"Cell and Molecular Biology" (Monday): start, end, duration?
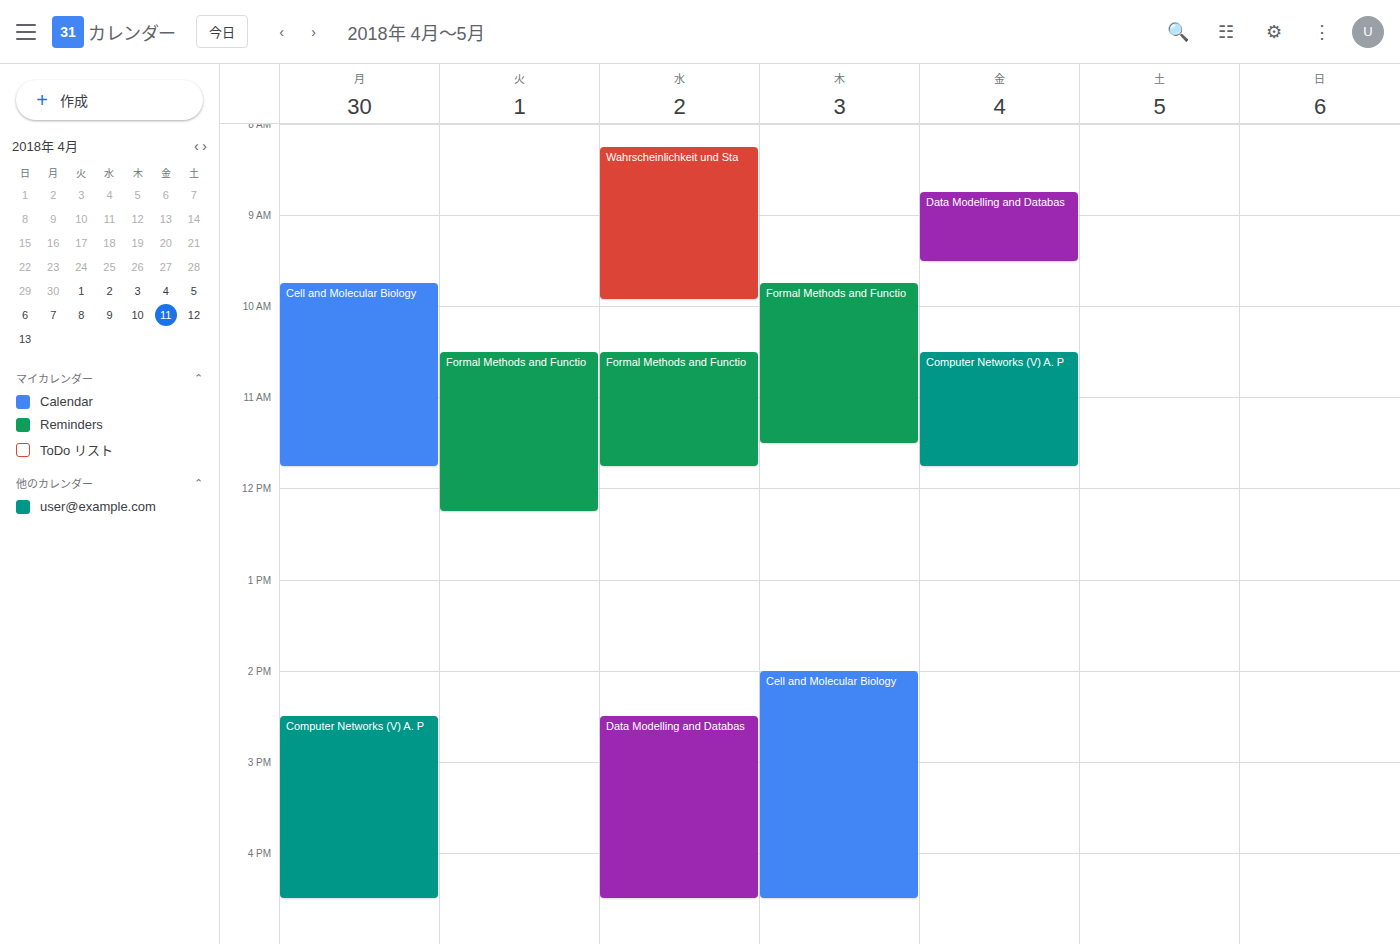
9:45 AM to 11:45 AM, 2 hours